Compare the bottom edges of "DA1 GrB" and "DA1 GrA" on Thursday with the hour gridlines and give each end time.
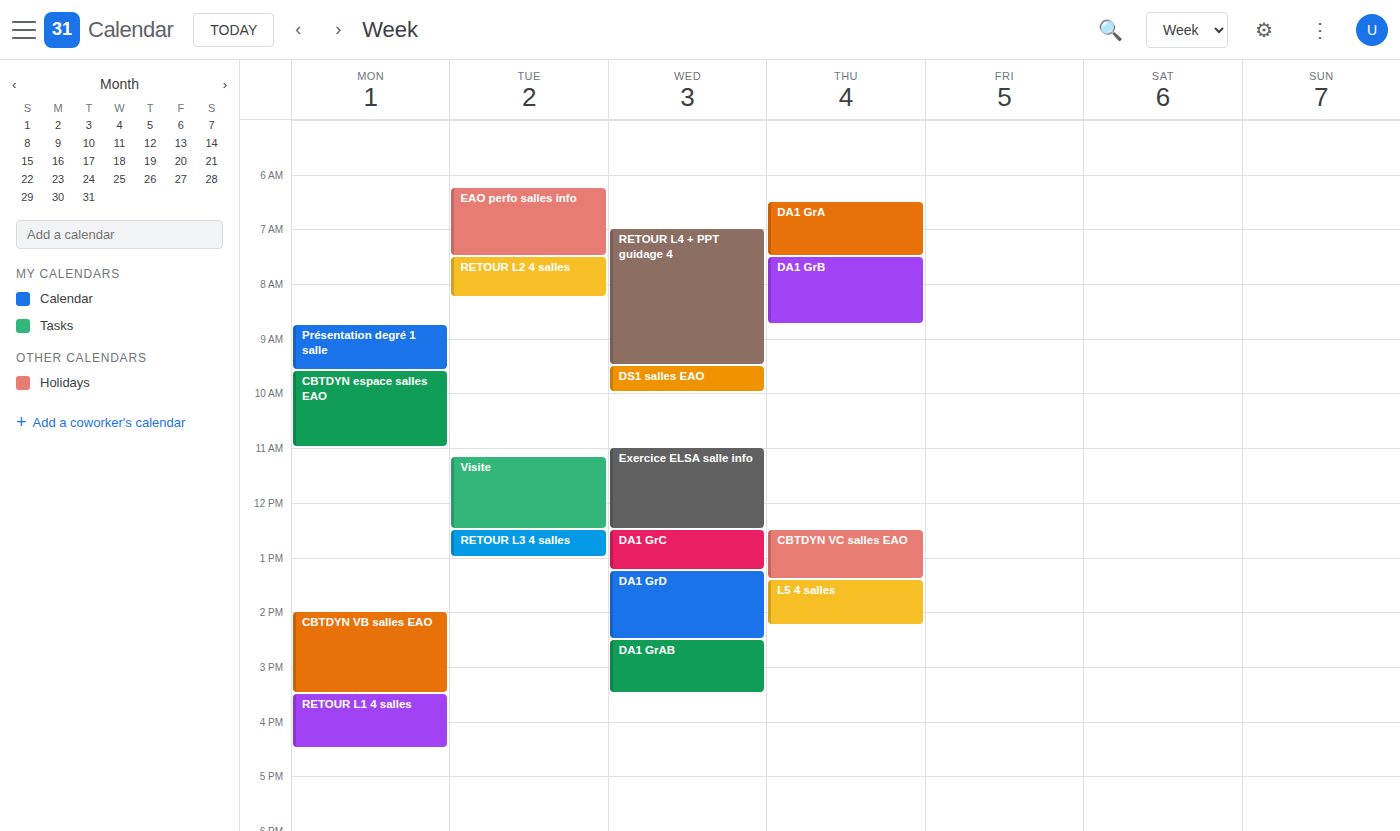
"DA1 GrB": 8:45 AM, neither: three quarters of the way from the 8 AM line to the 9 AM line. "DA1 GrA": 7:30 AM, halfway between the 7 AM and 8 AM lines.